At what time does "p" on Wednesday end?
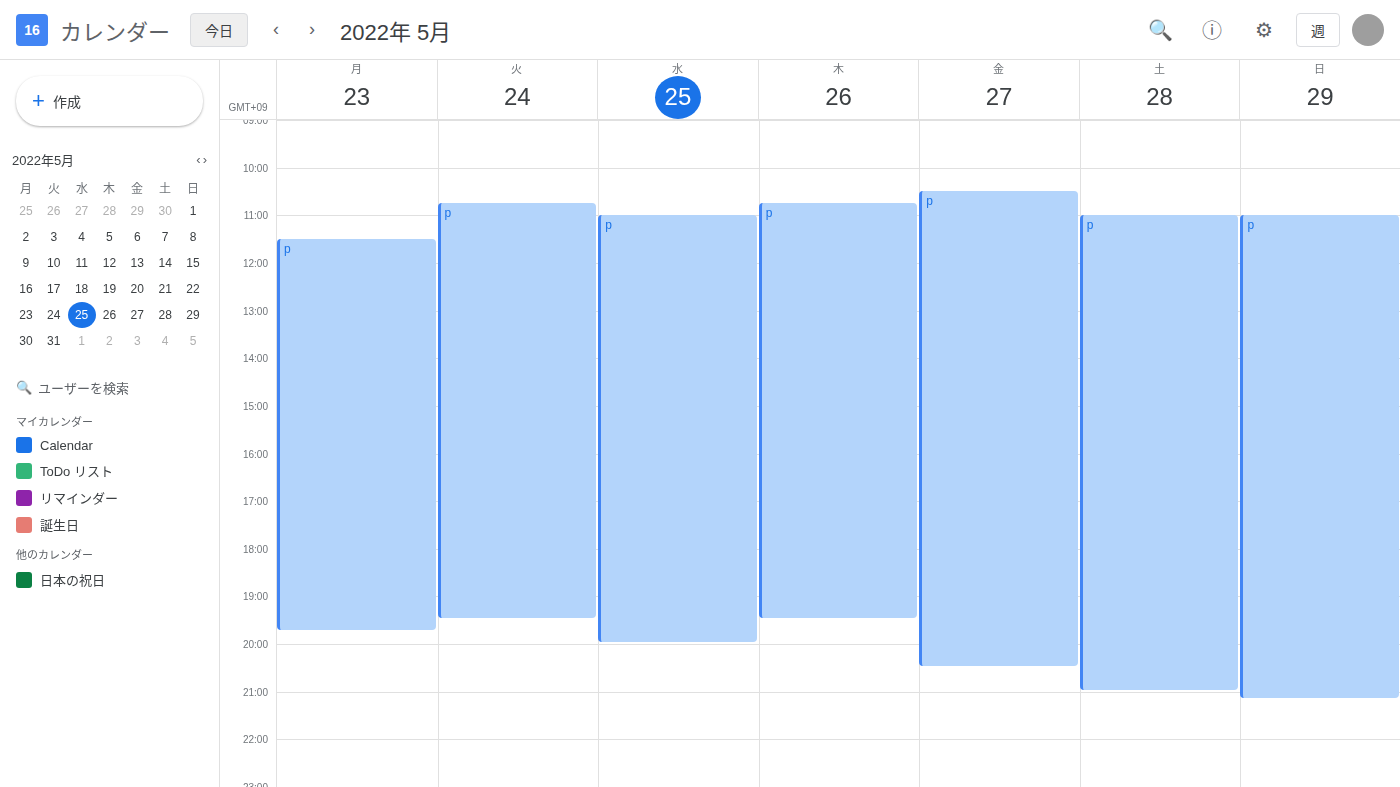
8:00 PM